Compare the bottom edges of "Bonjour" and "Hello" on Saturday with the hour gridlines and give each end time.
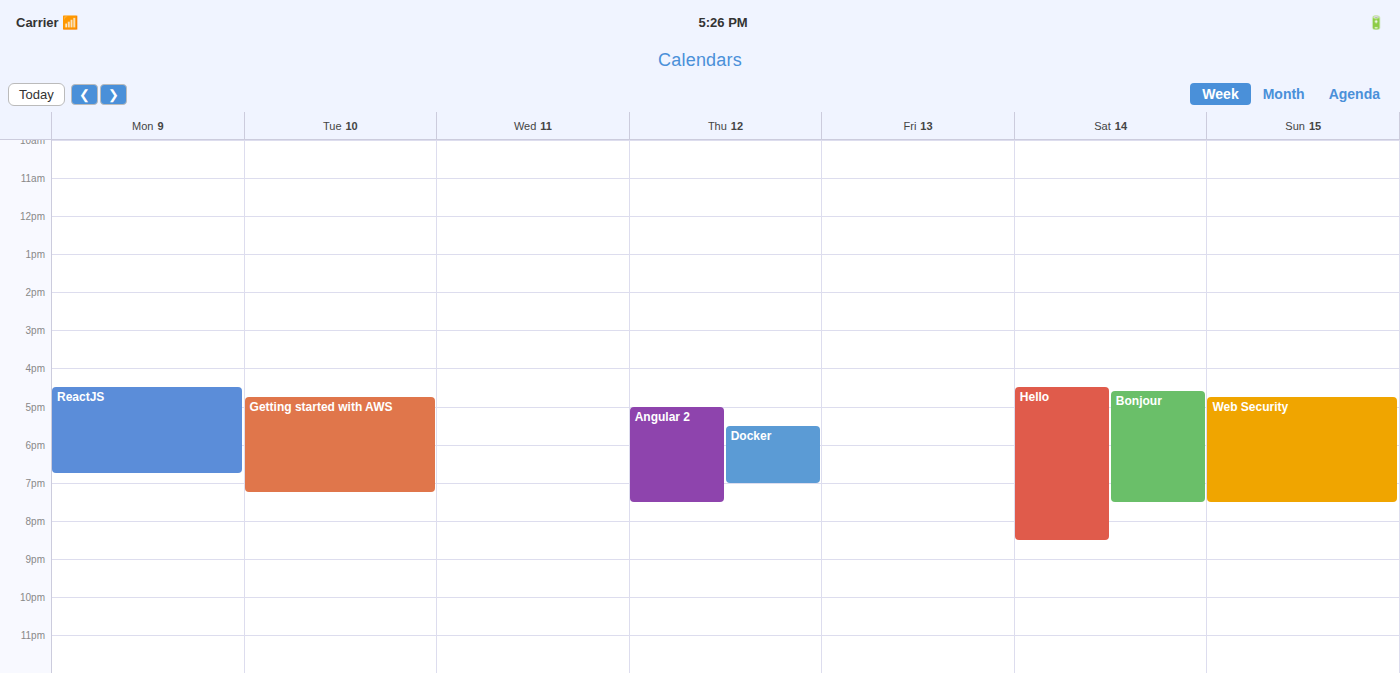
"Bonjour": 7:30 PM, halfway between the 7 PM and 8 PM lines. "Hello": 8:30 PM, halfway between the 8 PM and 9 PM lines.